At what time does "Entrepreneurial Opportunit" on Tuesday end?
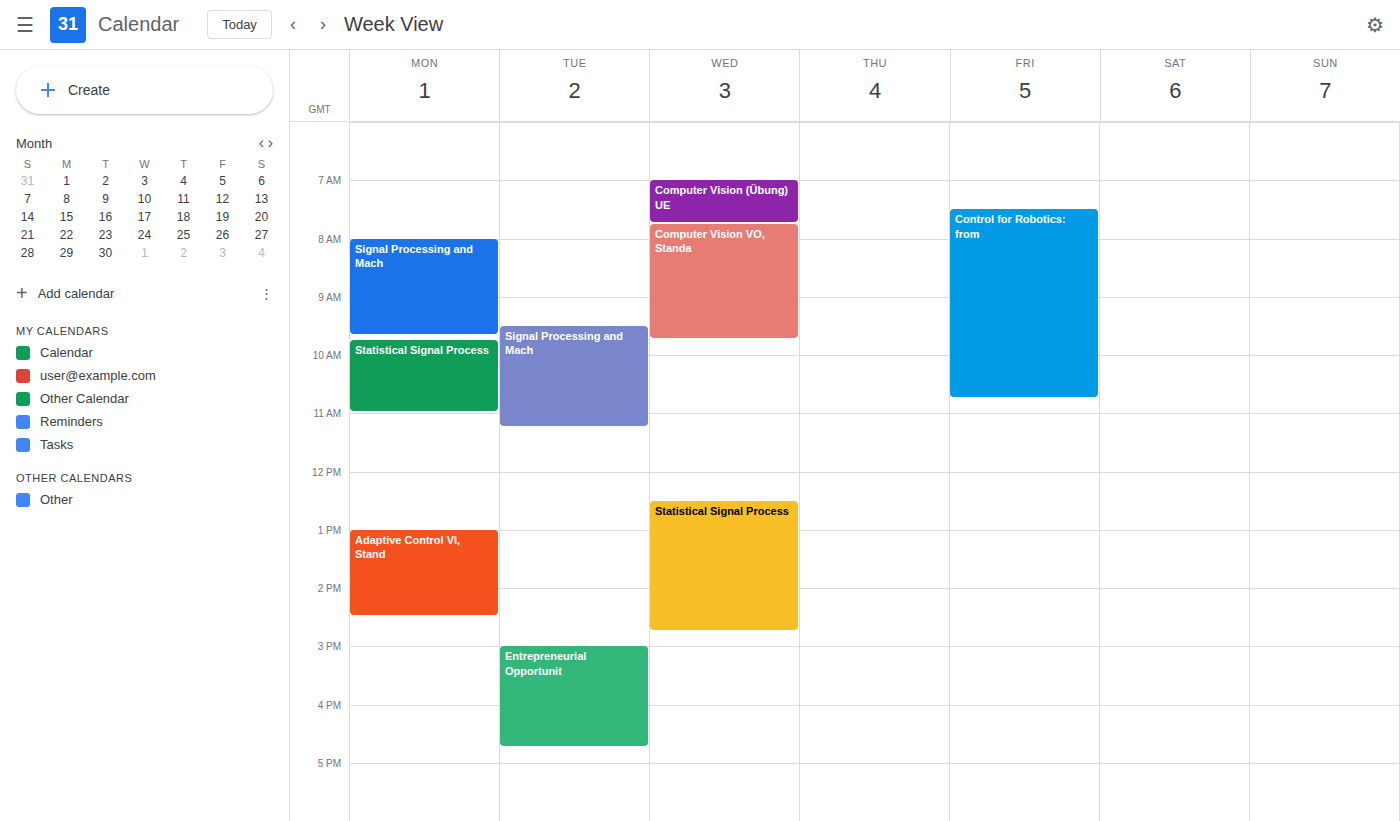
4:45 PM